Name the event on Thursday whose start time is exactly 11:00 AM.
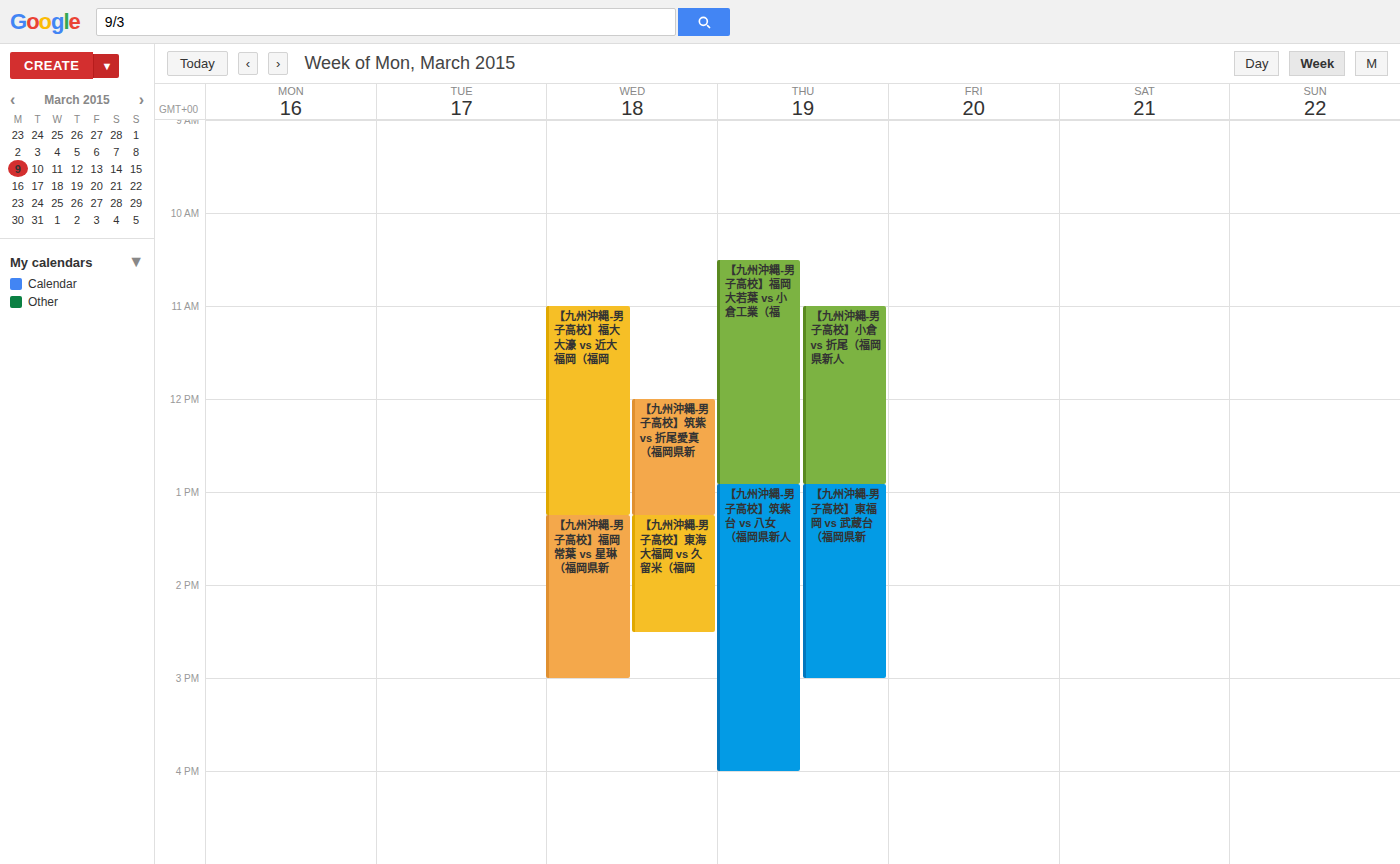
"【九州沖縄-男子高校】小倉 vs 折尾（福岡県新人"